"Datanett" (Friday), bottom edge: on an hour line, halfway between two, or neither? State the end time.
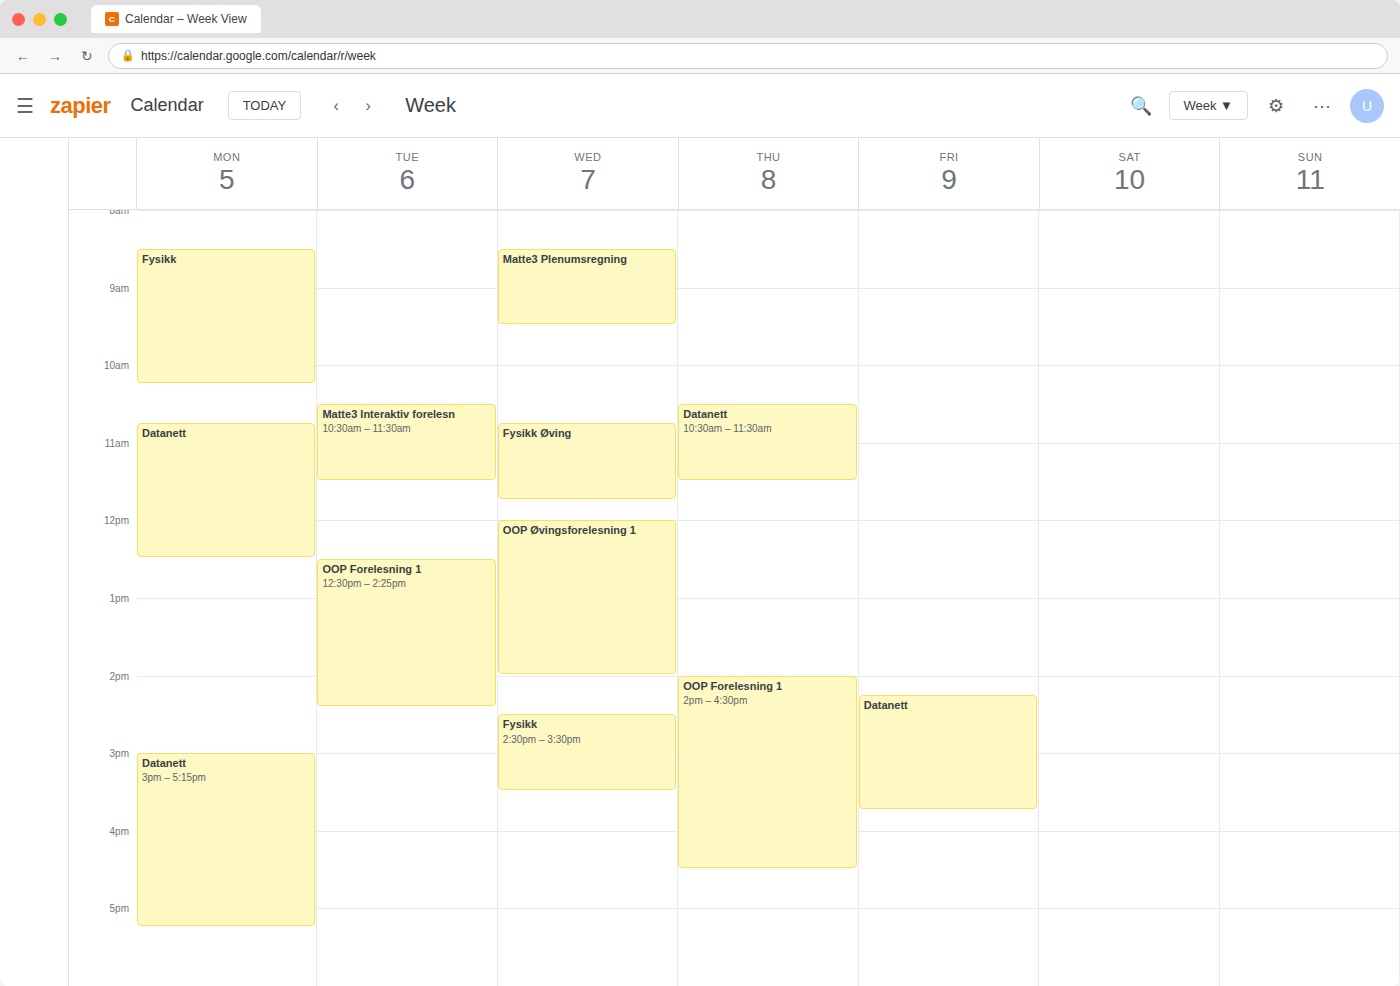
3:45 PM -- neither: three quarters of the way from the 3 PM line to the 4 PM line.